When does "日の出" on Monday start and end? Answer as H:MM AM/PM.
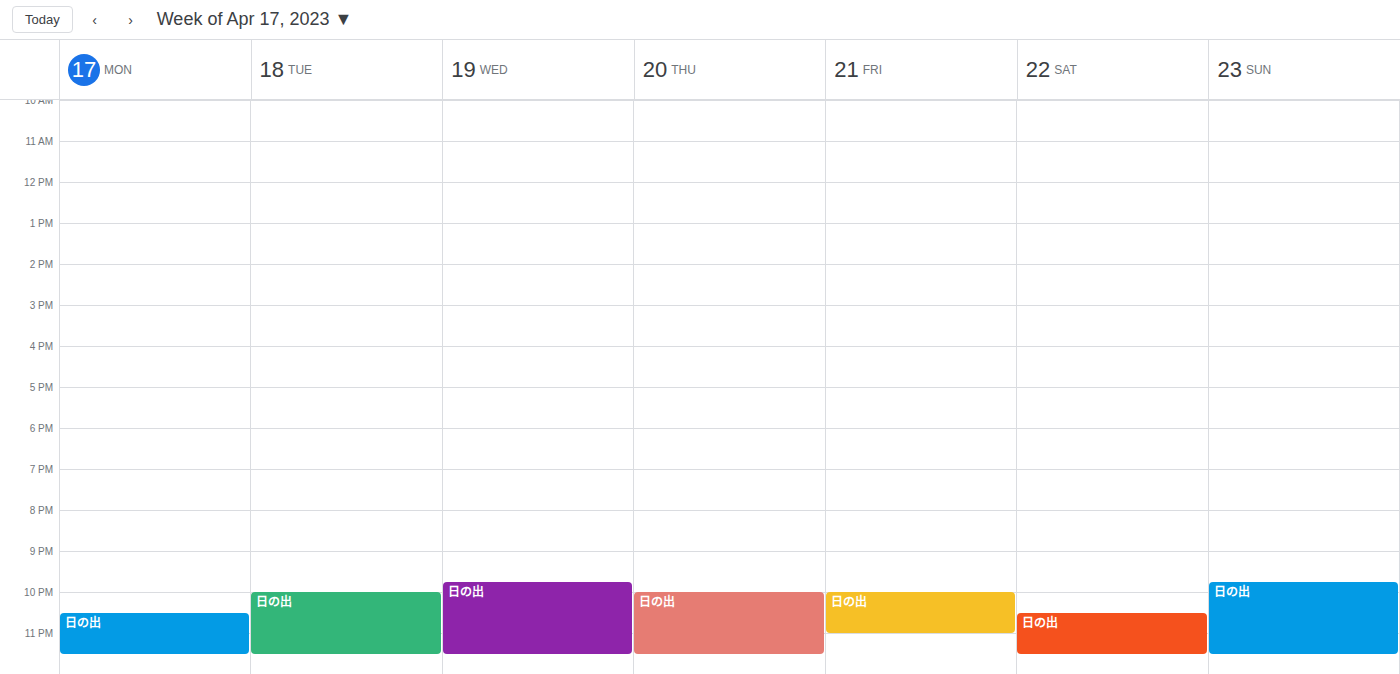
10:30 PM to 11:30 PM